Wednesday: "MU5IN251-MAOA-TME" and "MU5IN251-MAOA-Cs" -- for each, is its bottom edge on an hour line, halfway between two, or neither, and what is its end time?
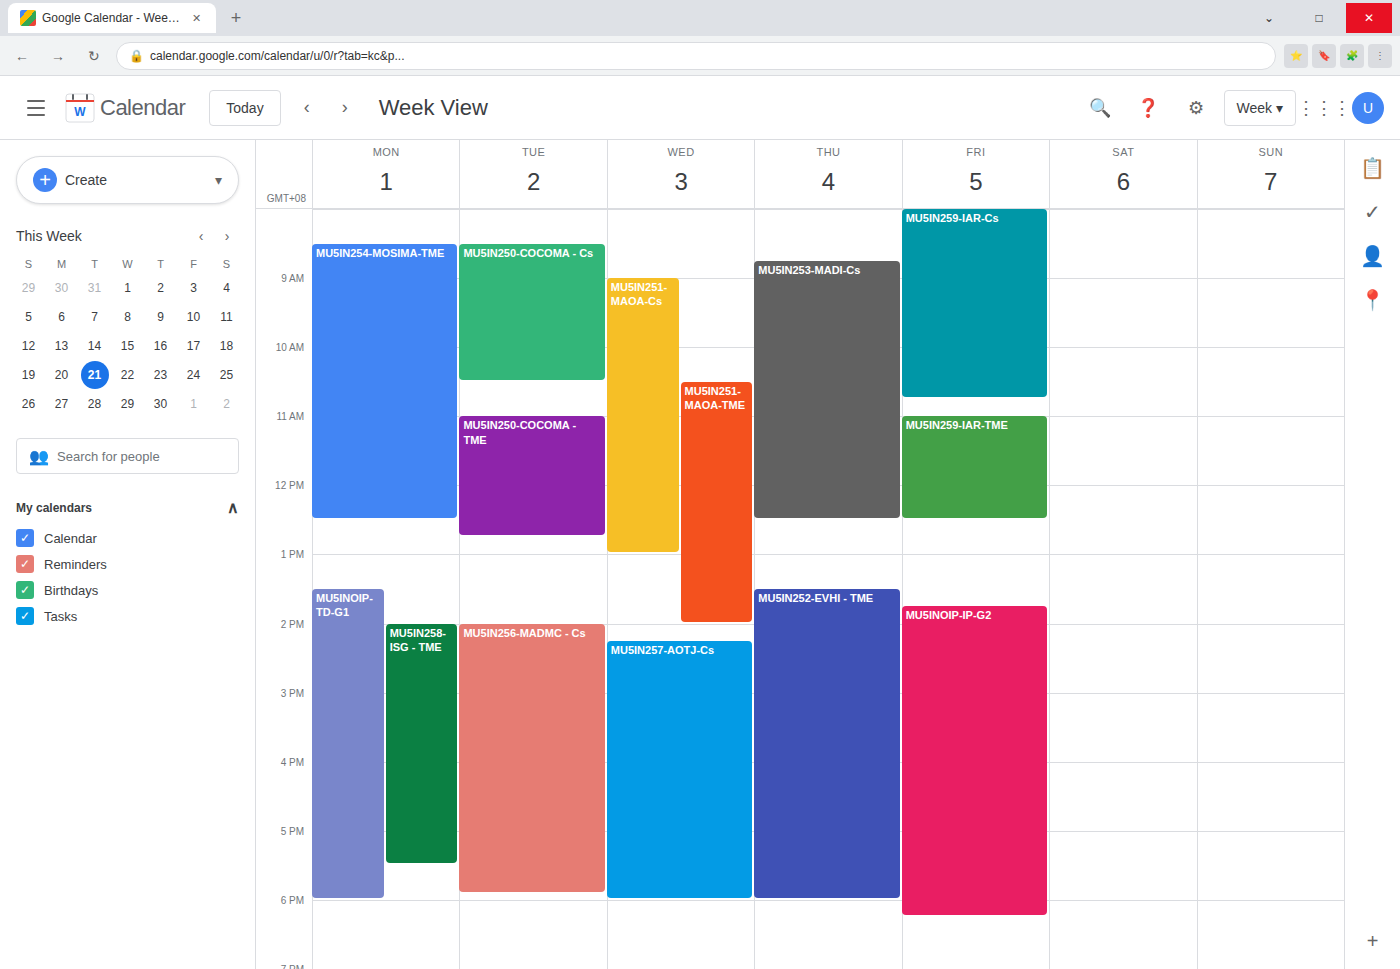
"MU5IN251-MAOA-TME": 2:00 PM, exactly on the 2 PM line. "MU5IN251-MAOA-Cs": 1:00 PM, exactly on the 1 PM line.